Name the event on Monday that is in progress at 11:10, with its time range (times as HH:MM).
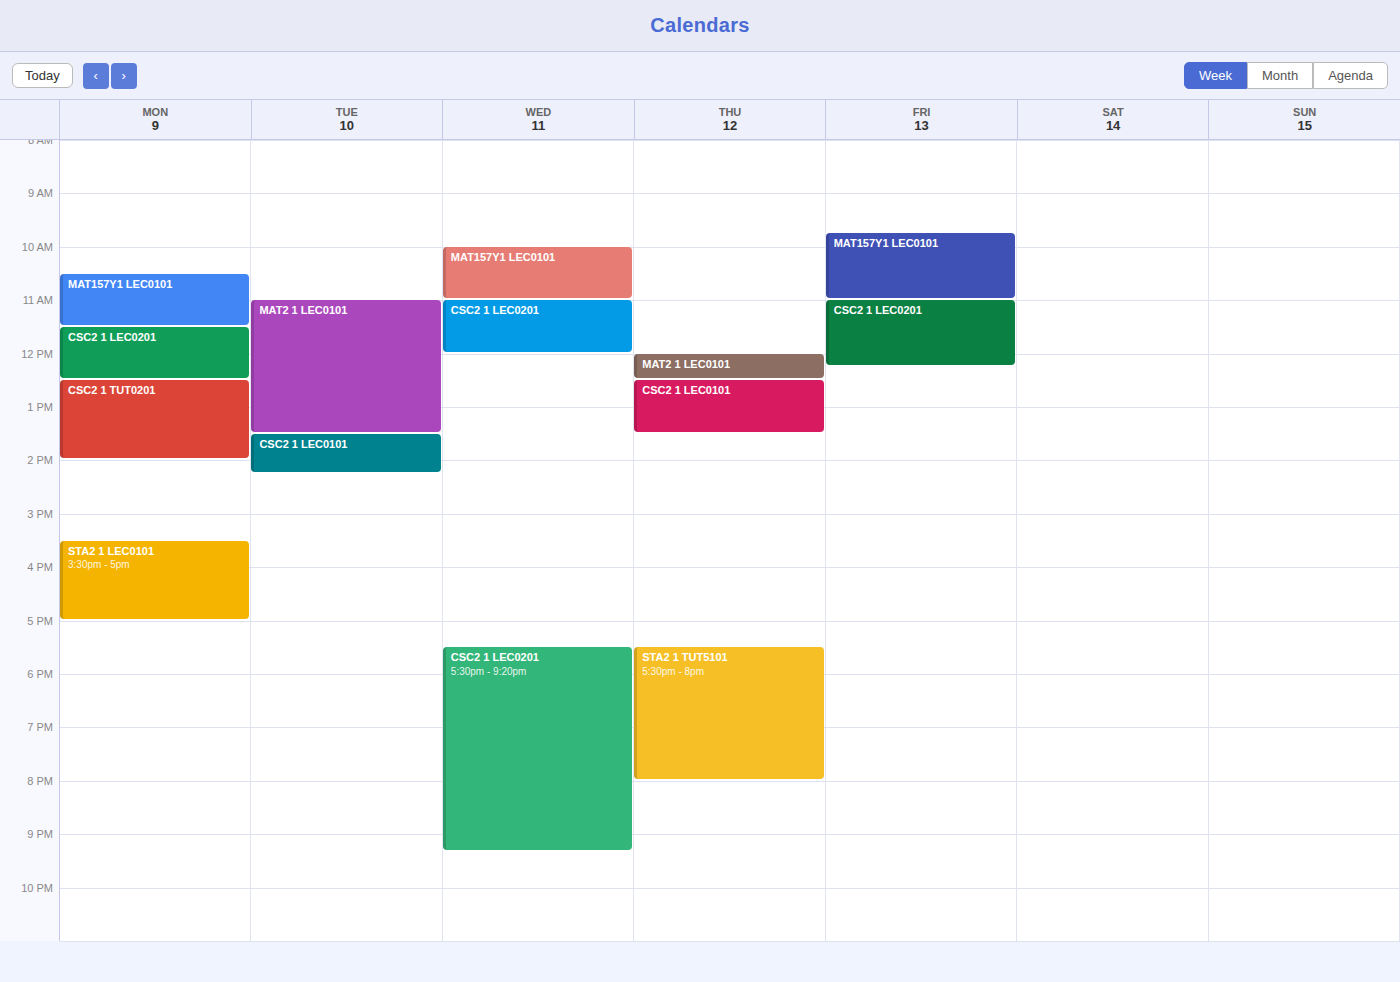
"MAT157Y1 LEC0101", 10:30 to 11:30